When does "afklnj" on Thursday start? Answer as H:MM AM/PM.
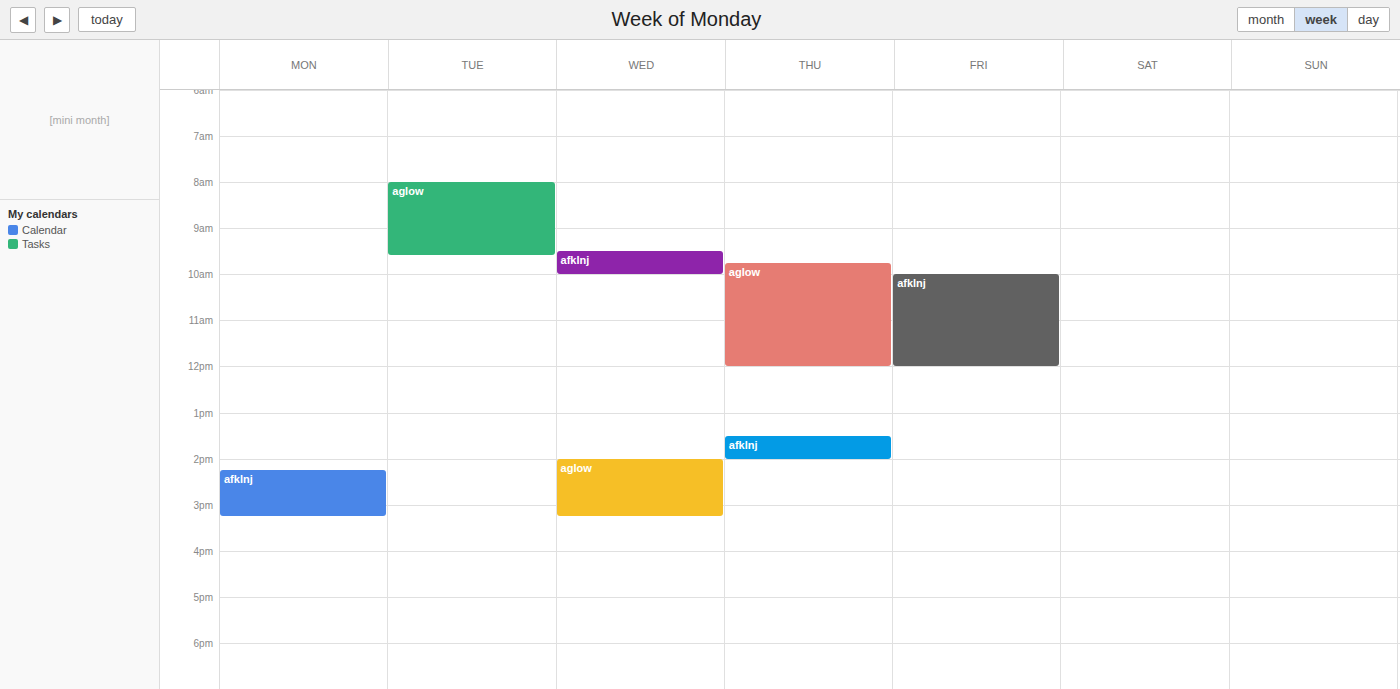
1:30 PM